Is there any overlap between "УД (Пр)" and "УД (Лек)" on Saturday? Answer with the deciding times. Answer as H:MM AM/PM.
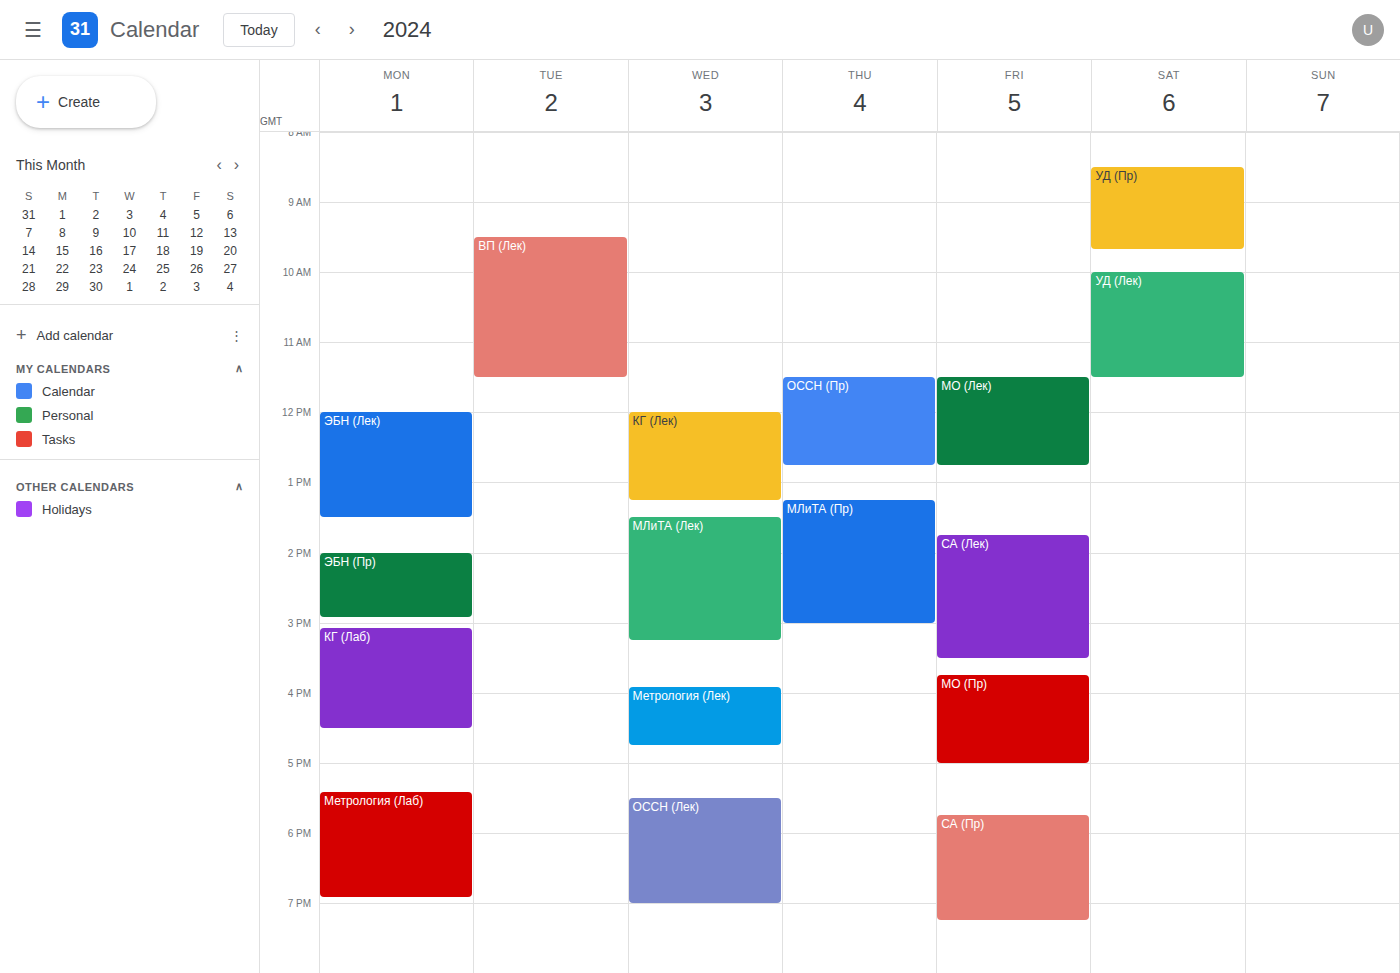
"УД (Пр)" ends at 9:40 AM and "УД (Лек)" starts at 10:00 AM -- no overlap.